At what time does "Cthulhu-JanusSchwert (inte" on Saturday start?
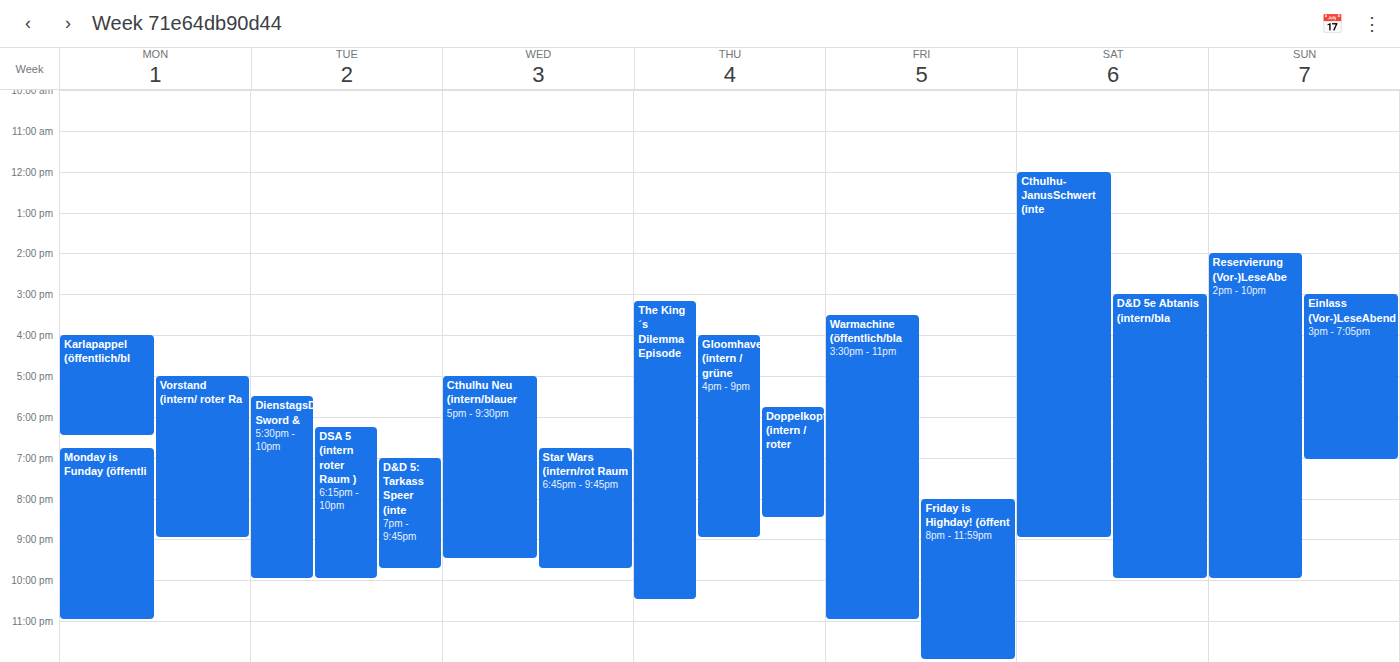
12:00 PM